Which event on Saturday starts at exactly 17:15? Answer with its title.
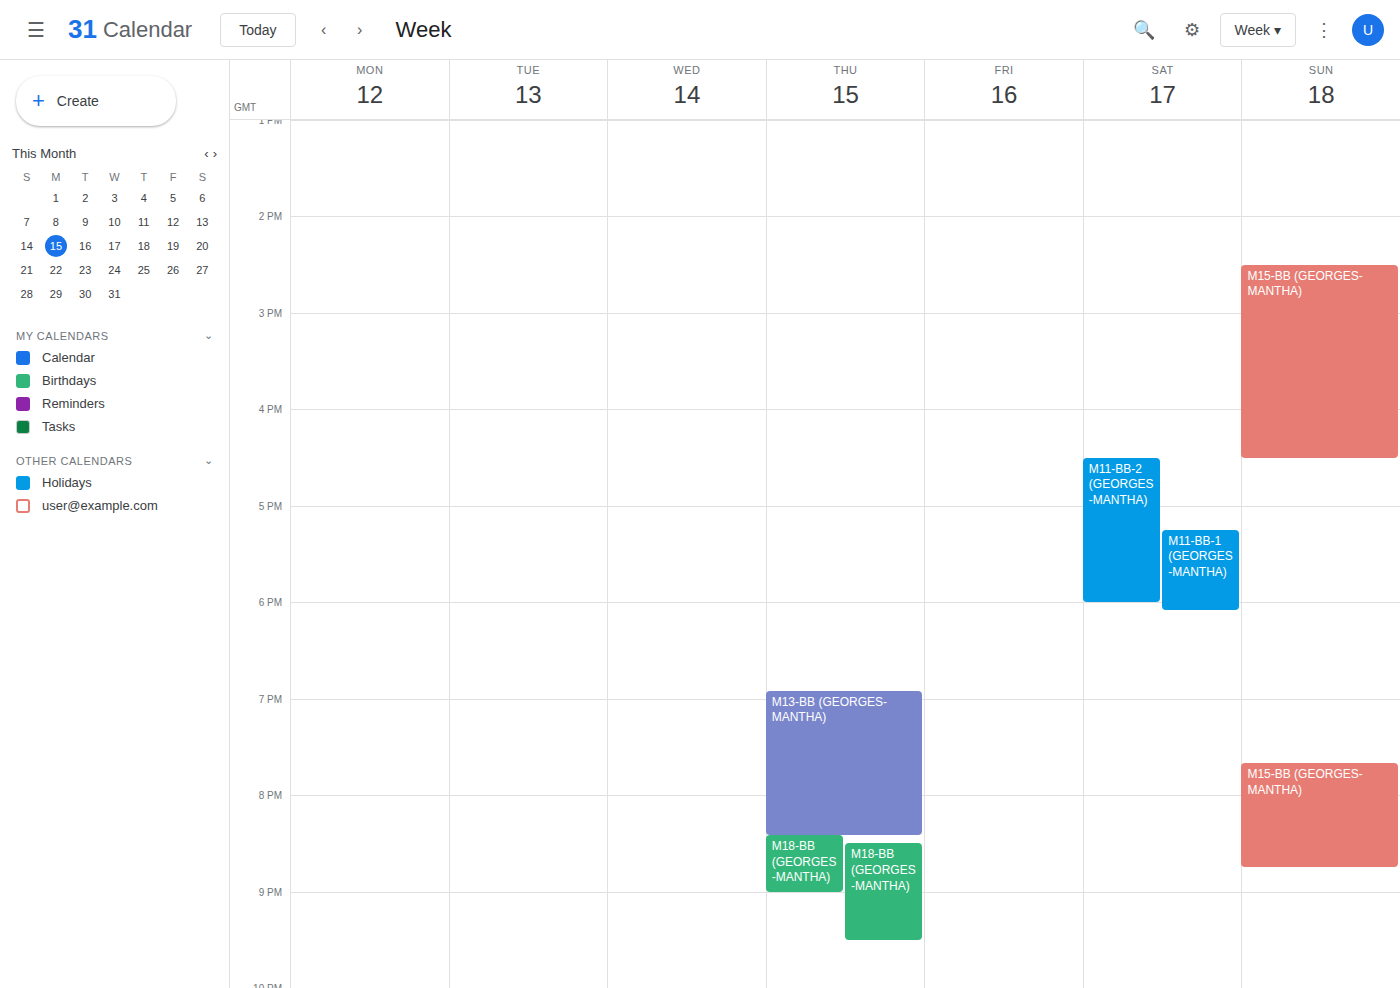
"M11-BB-1 (GEORGES-MANTHA)"